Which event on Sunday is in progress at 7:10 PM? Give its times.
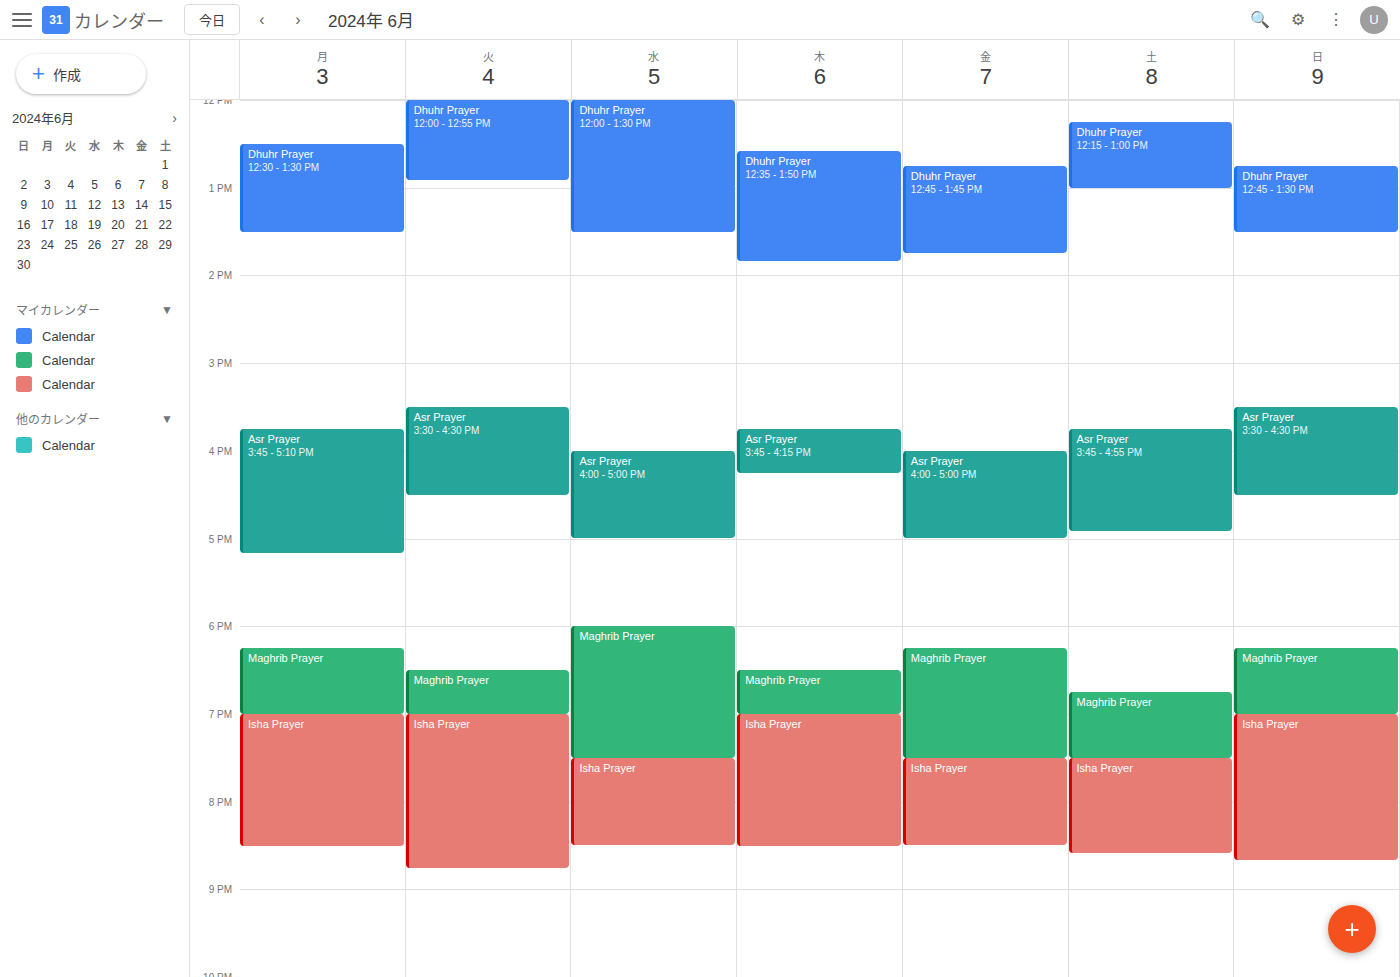
"Isha Prayer", 7:00 PM to 8:40 PM